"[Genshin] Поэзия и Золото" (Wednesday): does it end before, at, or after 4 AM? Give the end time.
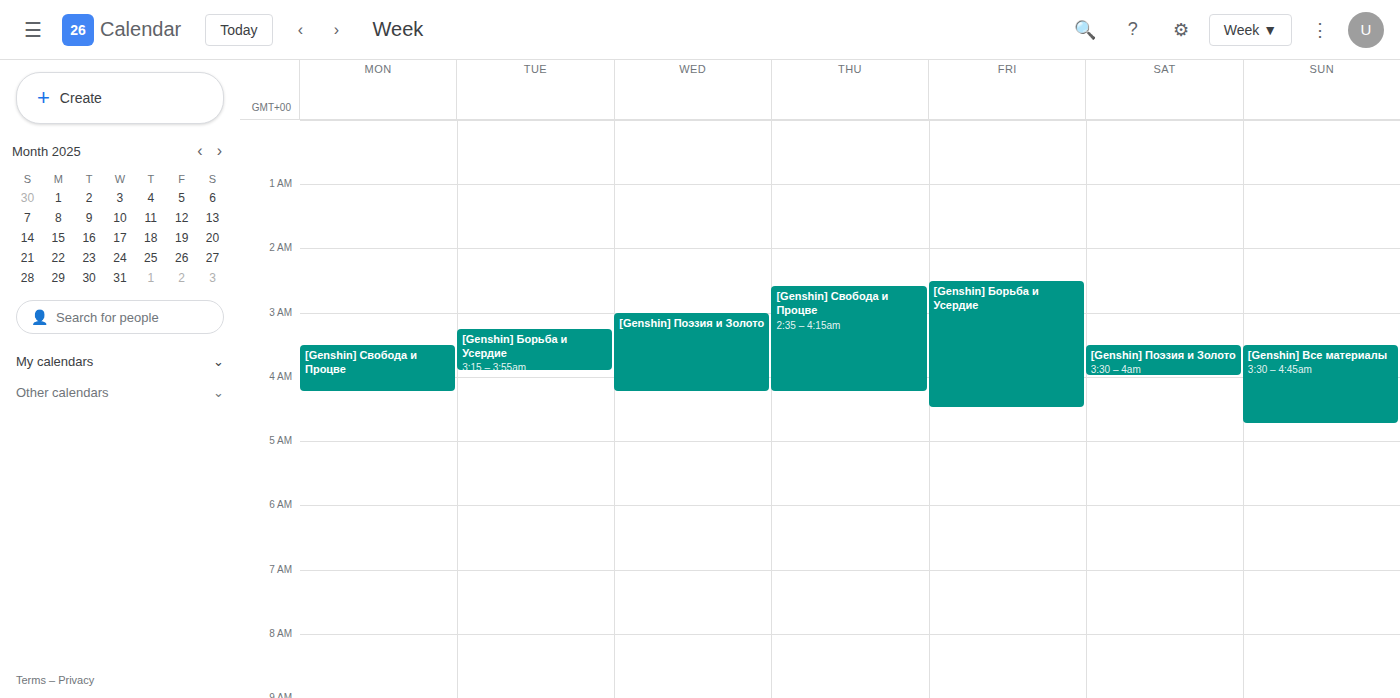
4:15 AM -- after 4 AM, 15 minutes below the 4 AM line.